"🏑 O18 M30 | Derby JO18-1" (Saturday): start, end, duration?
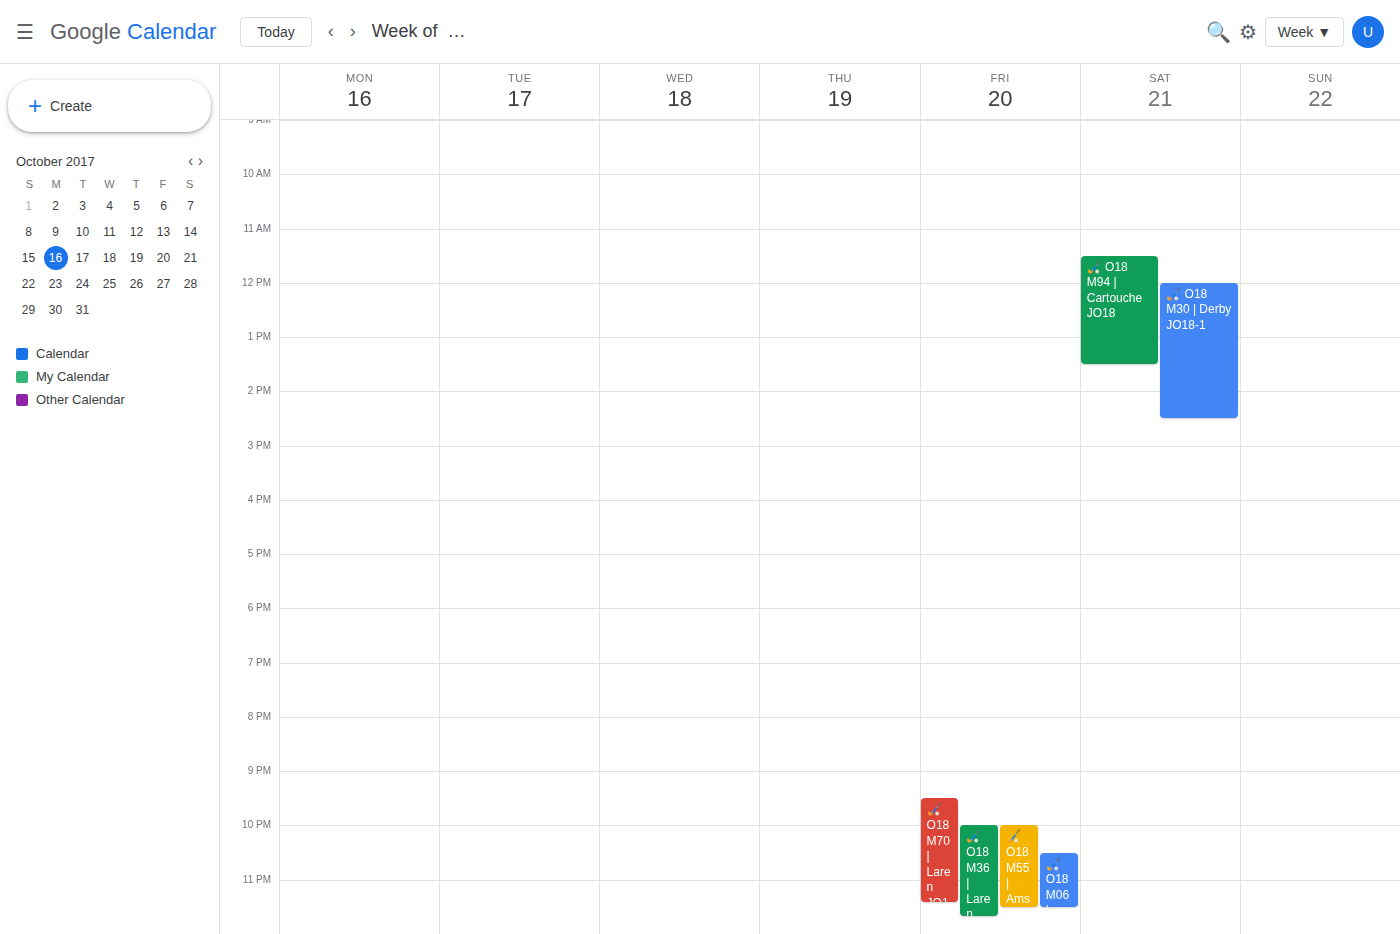
12:00 to 14:30, 2 hours 30 minutes